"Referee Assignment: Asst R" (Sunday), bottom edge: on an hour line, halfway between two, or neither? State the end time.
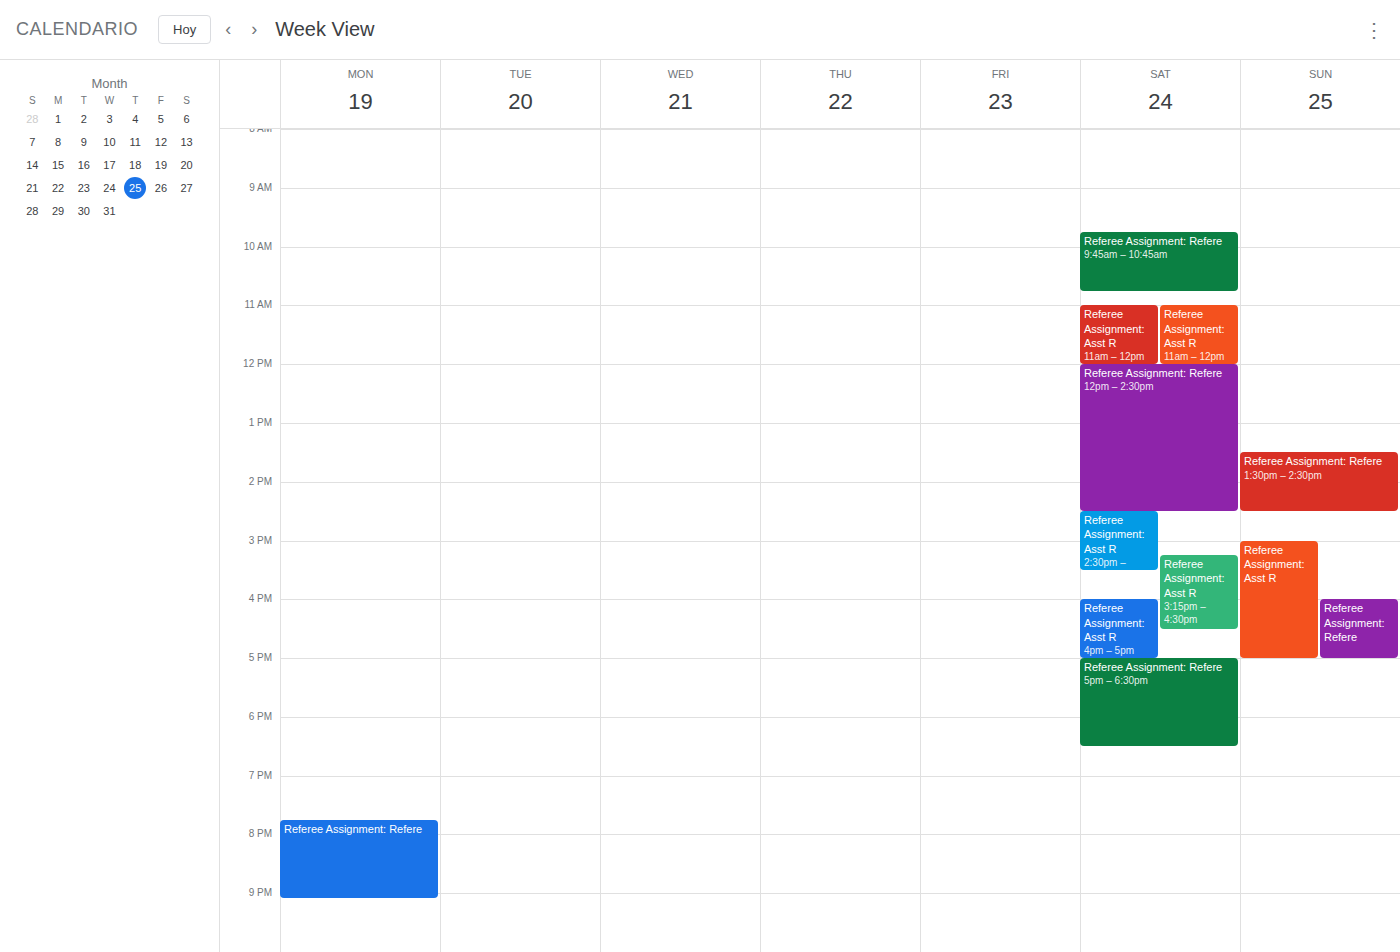
5:00 PM -- exactly on the 5 PM line.